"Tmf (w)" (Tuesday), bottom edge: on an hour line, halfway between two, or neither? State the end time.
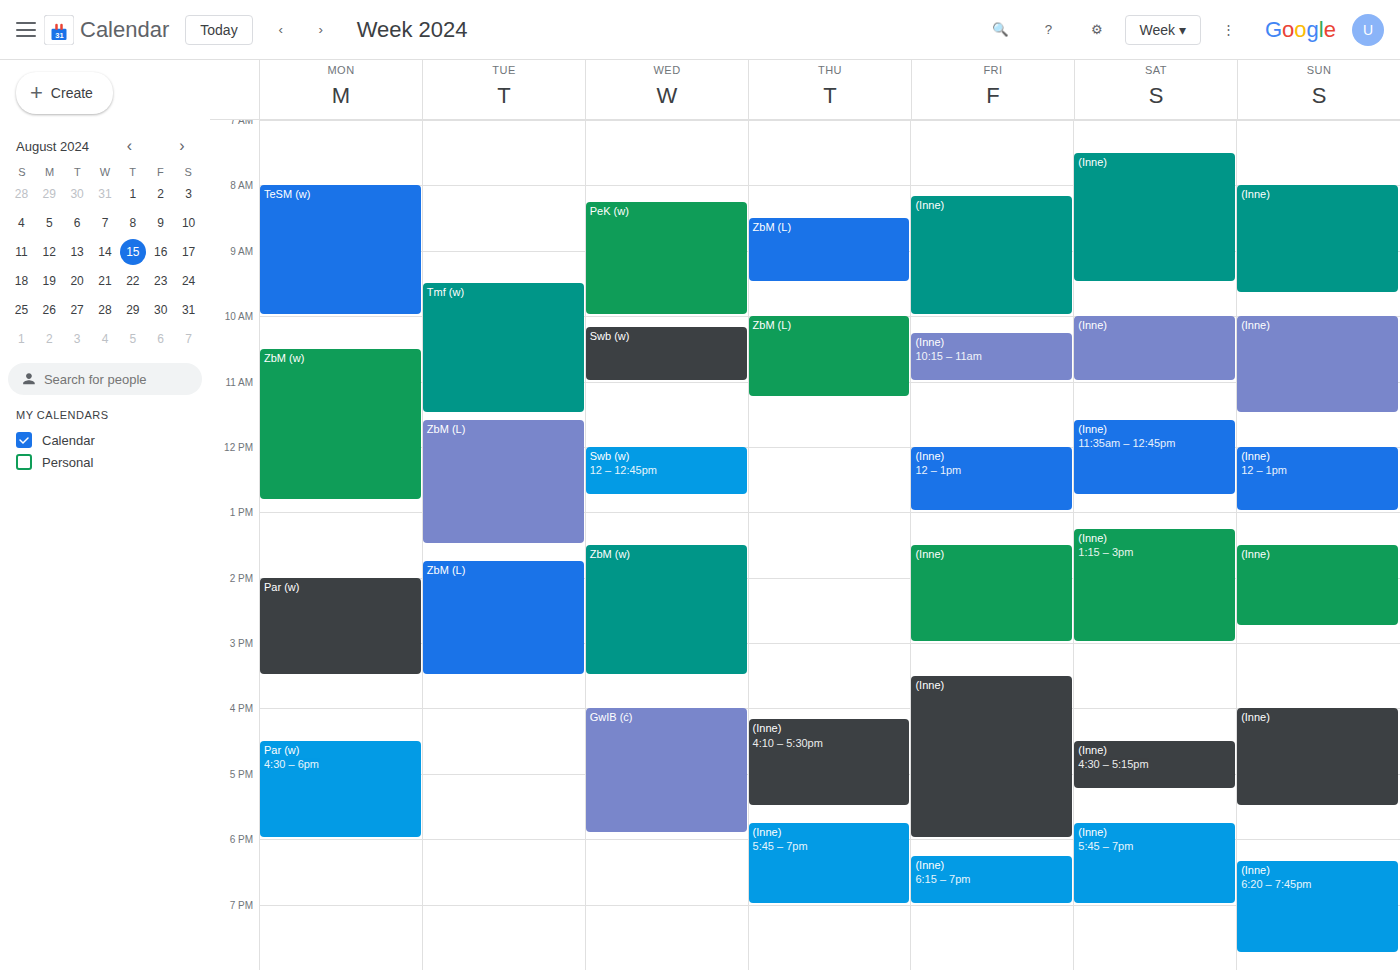
11:30 -- halfway between the 11:00 and 12:00 lines.